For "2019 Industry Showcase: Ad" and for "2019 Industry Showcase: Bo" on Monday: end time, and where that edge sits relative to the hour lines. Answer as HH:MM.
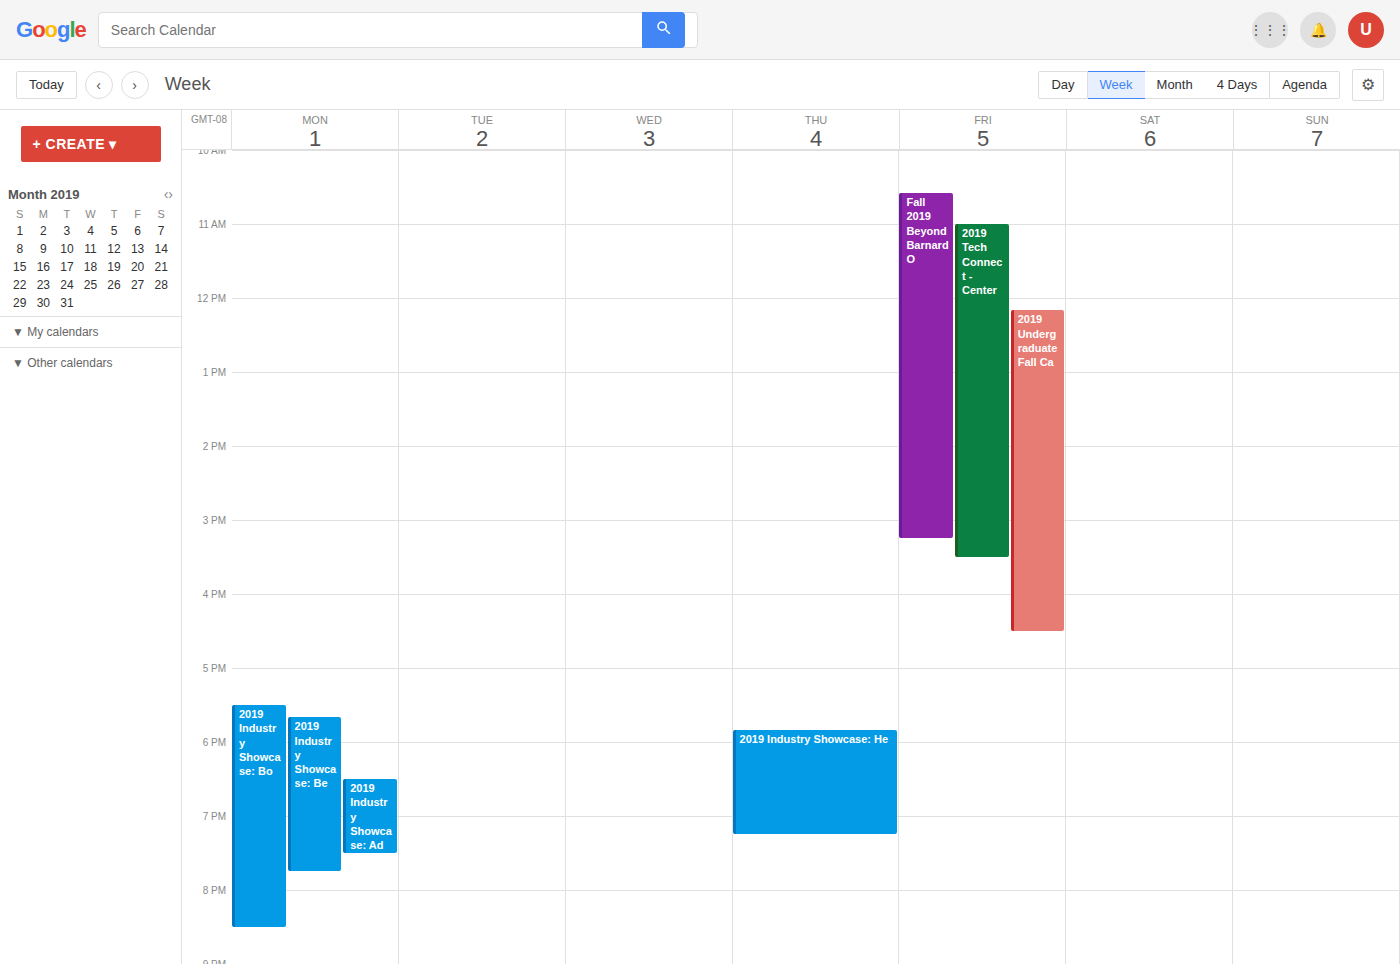
"2019 Industry Showcase: Ad": 19:30, halfway between the 19:00 and 20:00 lines. "2019 Industry Showcase: Bo": 20:30, halfway between the 20:00 and 21:00 lines.